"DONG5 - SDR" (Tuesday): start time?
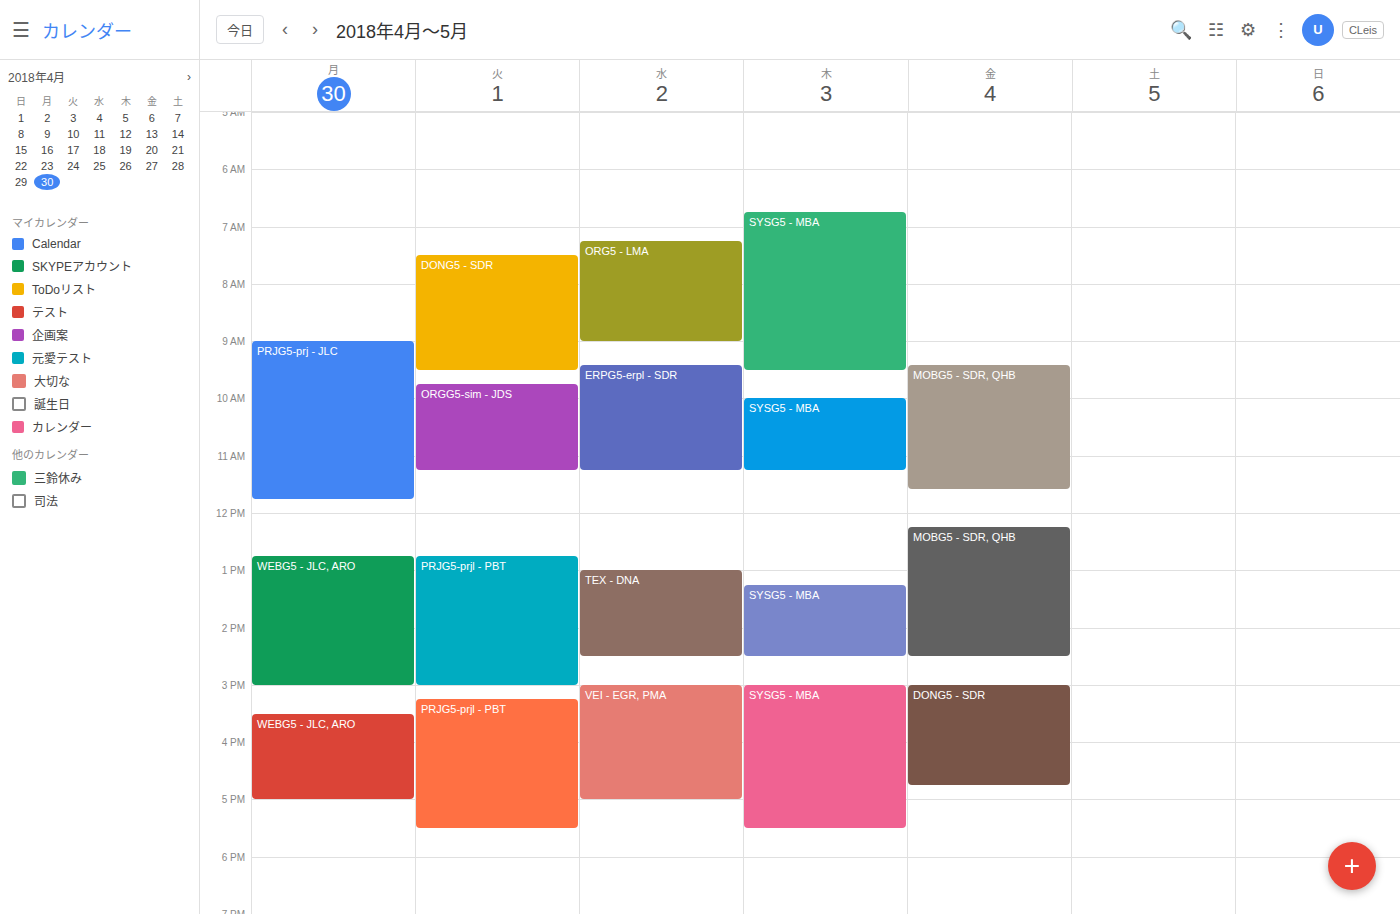
7:30 AM